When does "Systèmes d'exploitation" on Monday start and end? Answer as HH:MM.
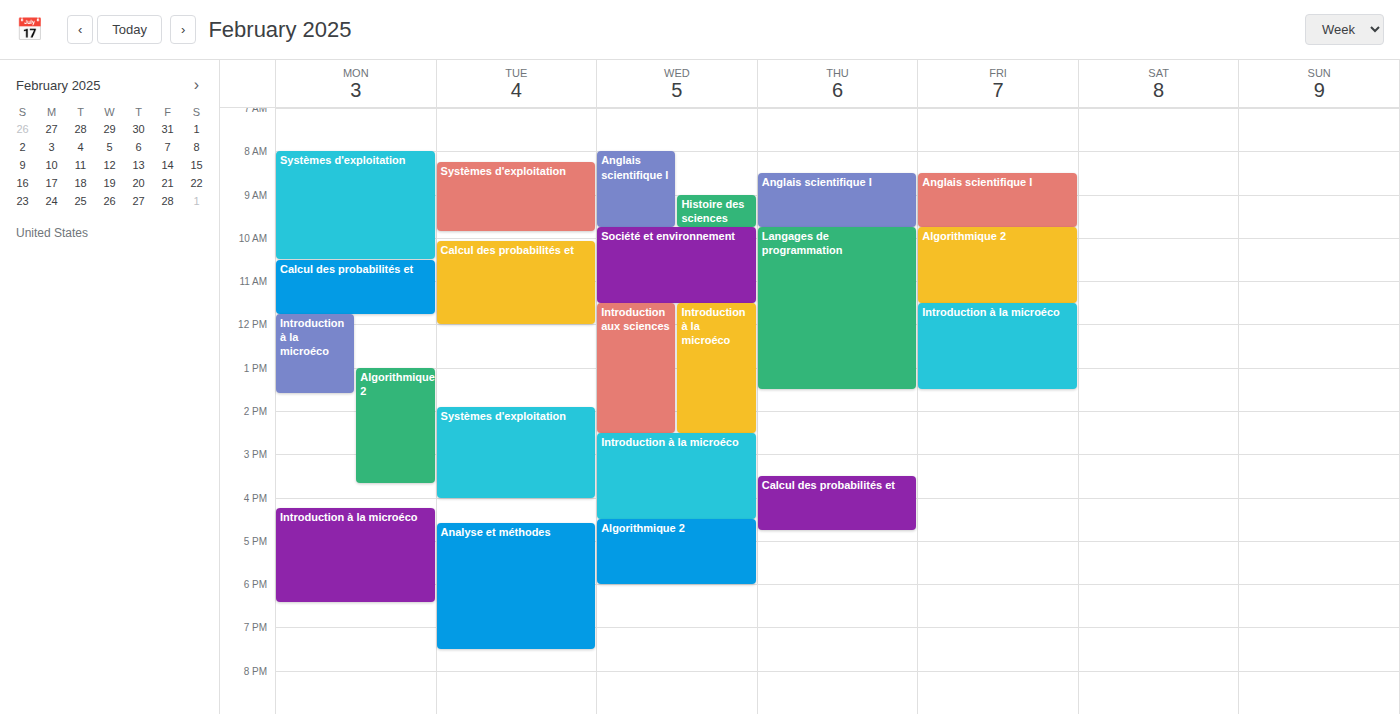
08:00 to 10:30